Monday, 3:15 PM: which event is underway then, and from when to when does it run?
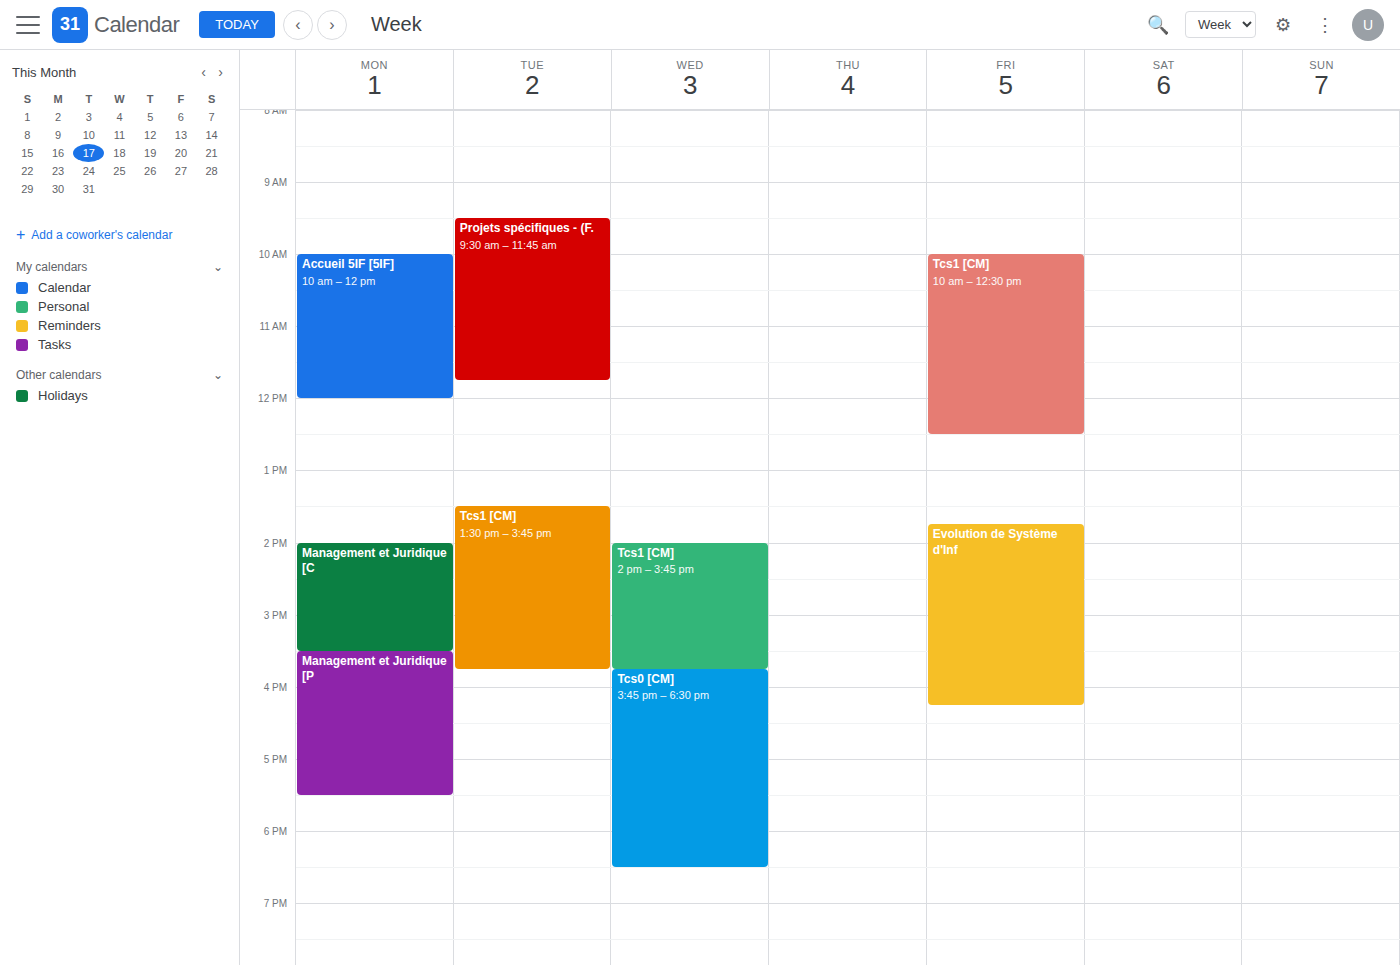
"Management et Juridique [C", 2:00 PM to 3:30 PM